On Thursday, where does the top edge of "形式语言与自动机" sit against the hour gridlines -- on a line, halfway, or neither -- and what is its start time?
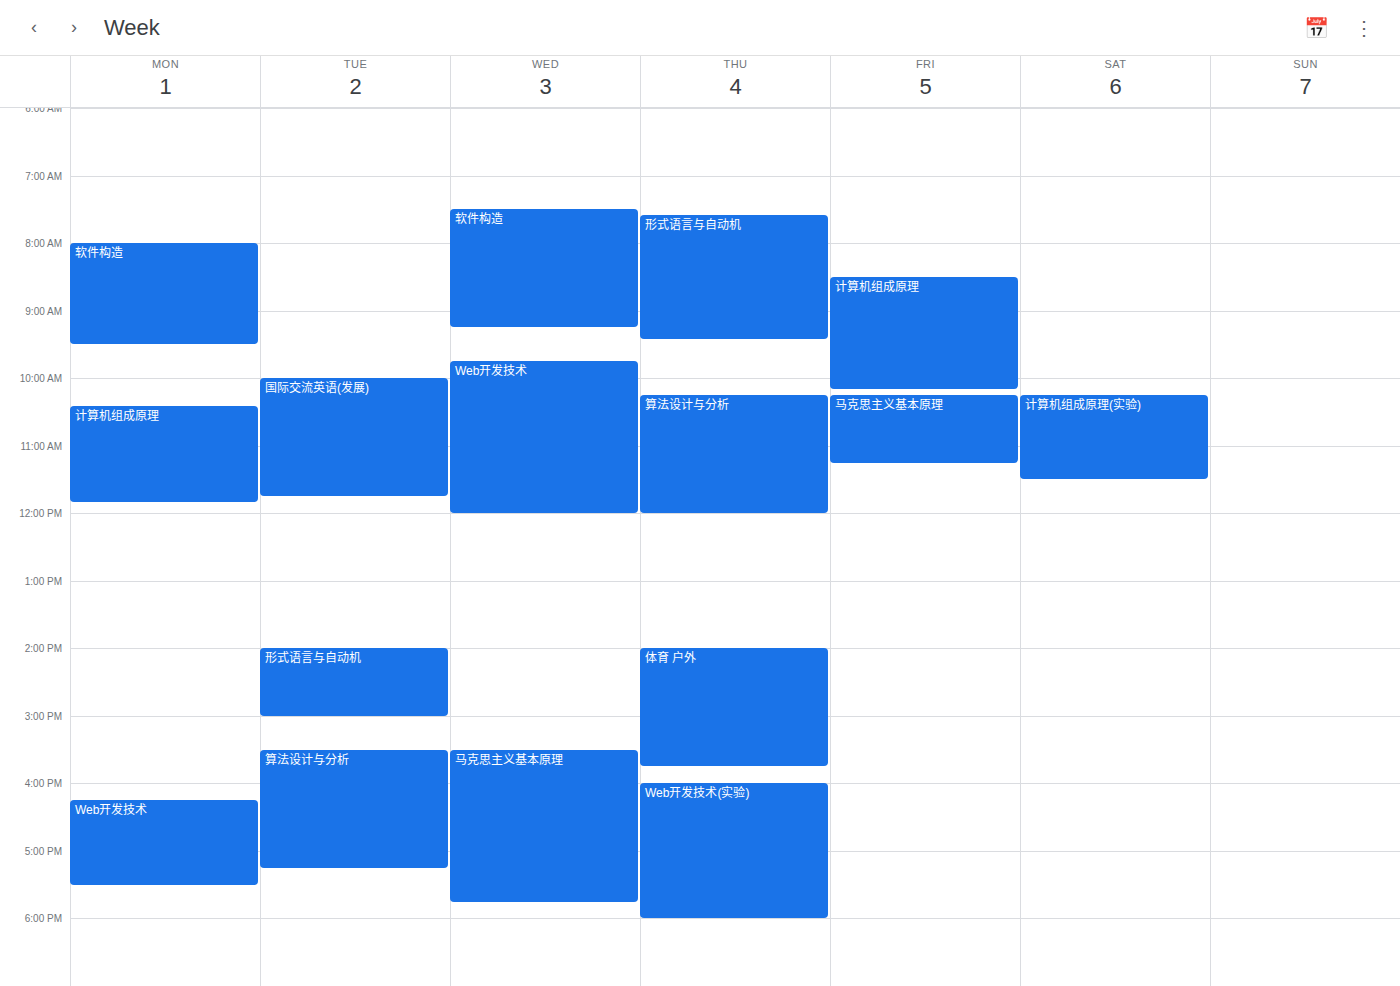
7:35 AM -- neither: 35 minutes below the 7 AM line and 25 minutes above the 8 AM line.